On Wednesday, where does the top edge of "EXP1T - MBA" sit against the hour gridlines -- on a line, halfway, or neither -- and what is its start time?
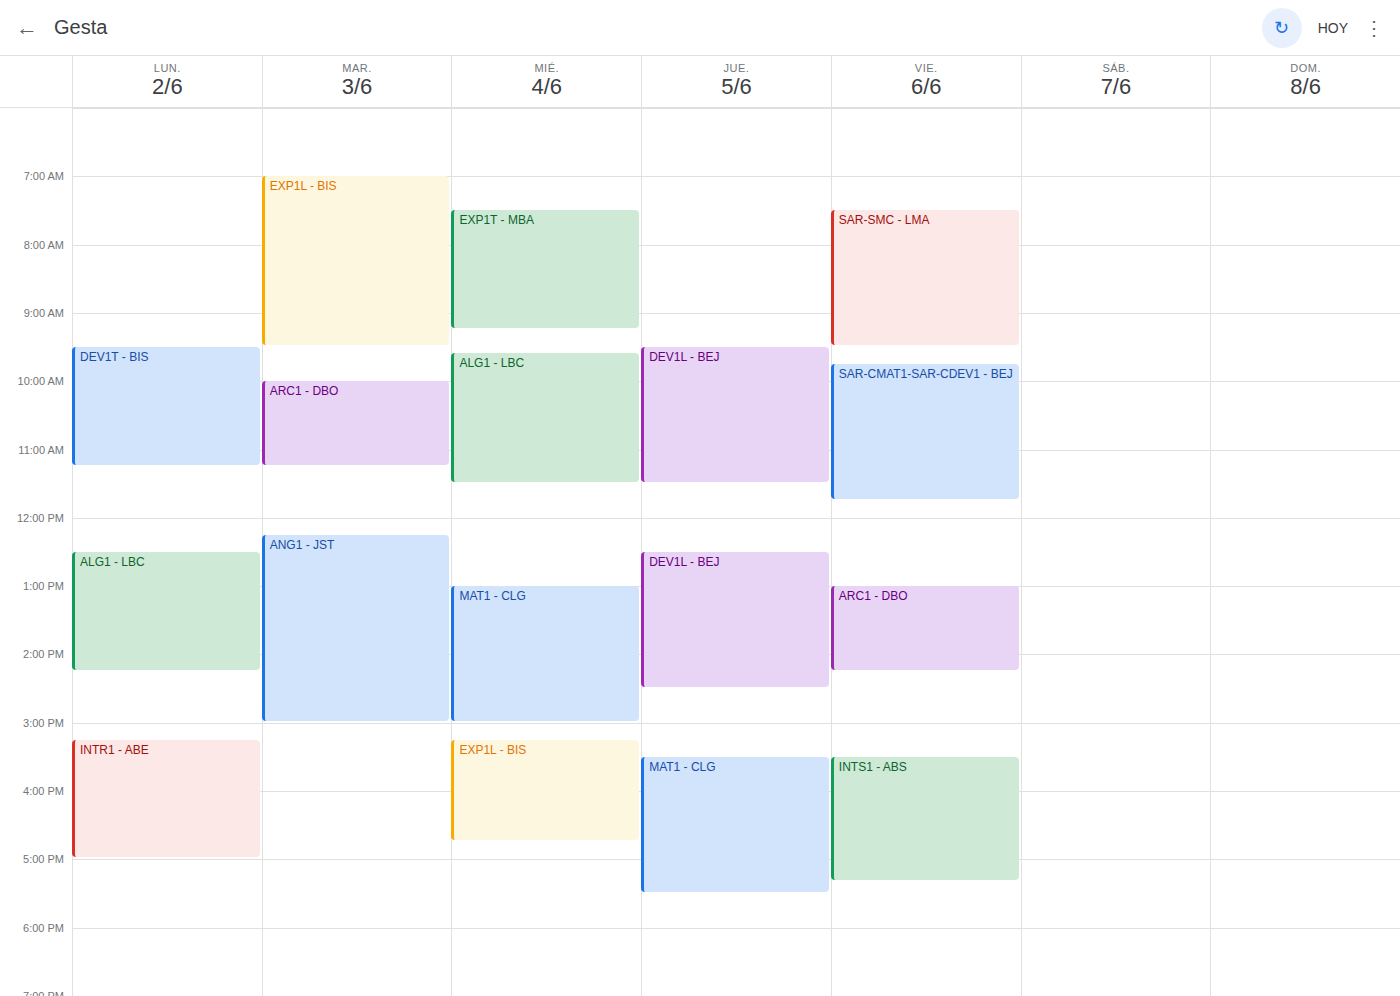
7:30 AM -- halfway between the 7 AM and 8 AM lines.